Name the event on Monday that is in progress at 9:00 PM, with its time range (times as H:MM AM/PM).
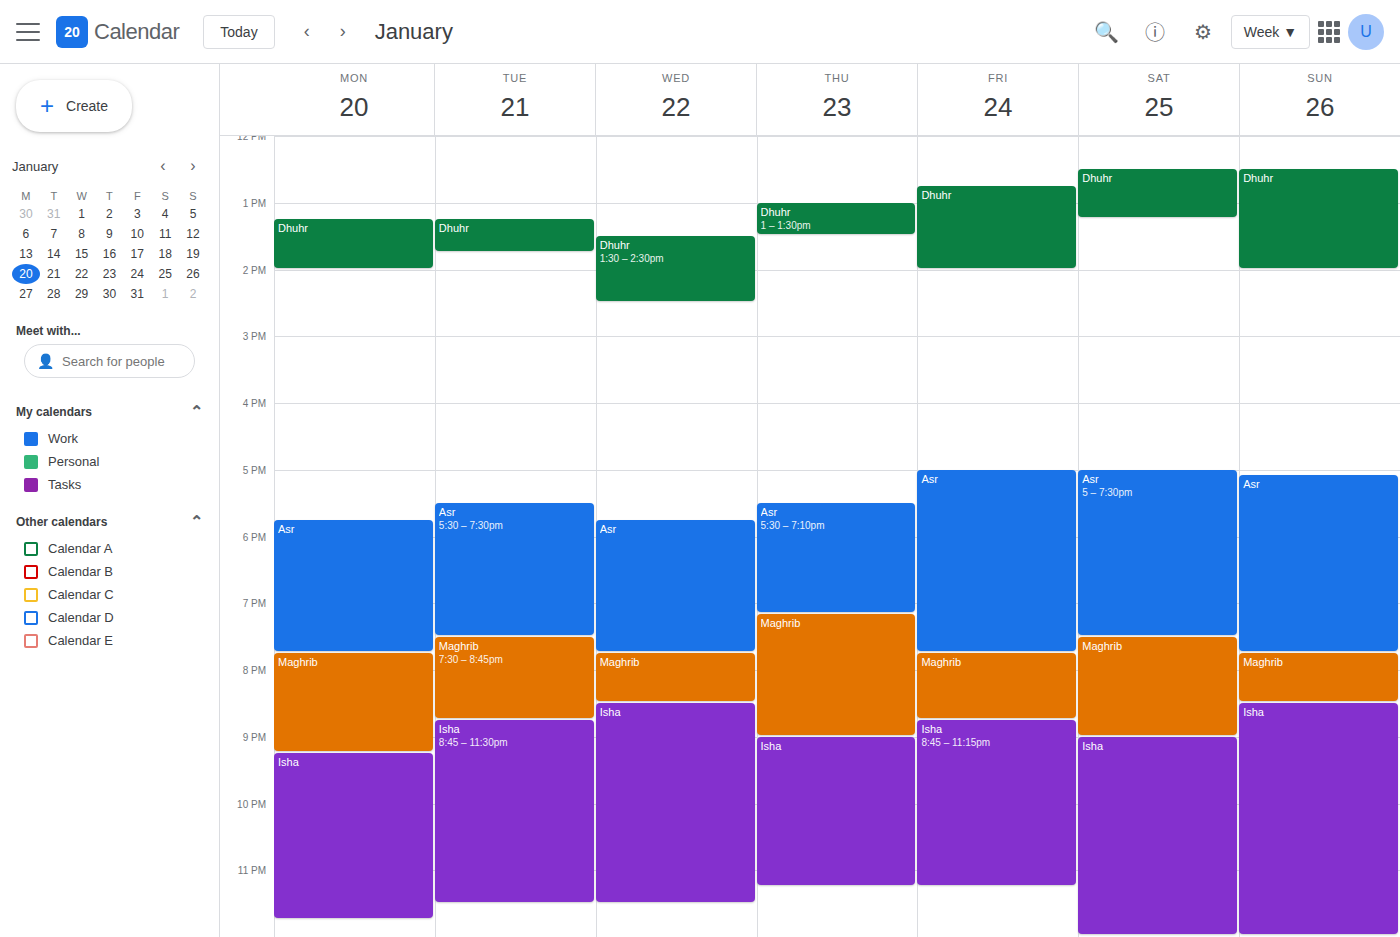
"Maghrib", 7:45 PM to 9:15 PM